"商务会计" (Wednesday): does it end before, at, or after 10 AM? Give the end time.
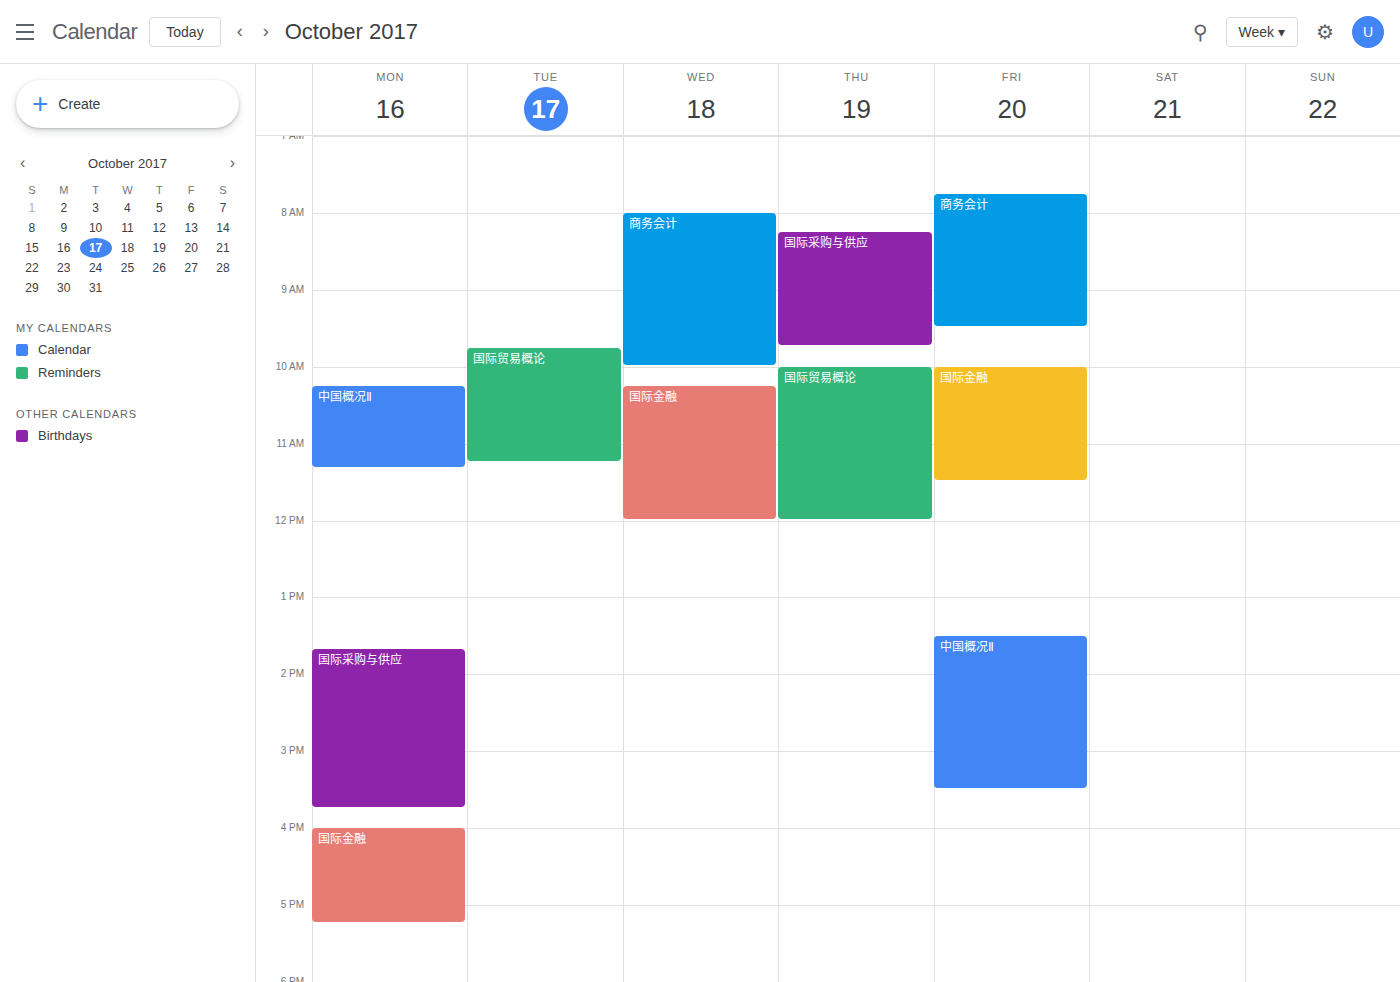
10:00 AM -- exactly at 10 AM, on the 10 AM line.